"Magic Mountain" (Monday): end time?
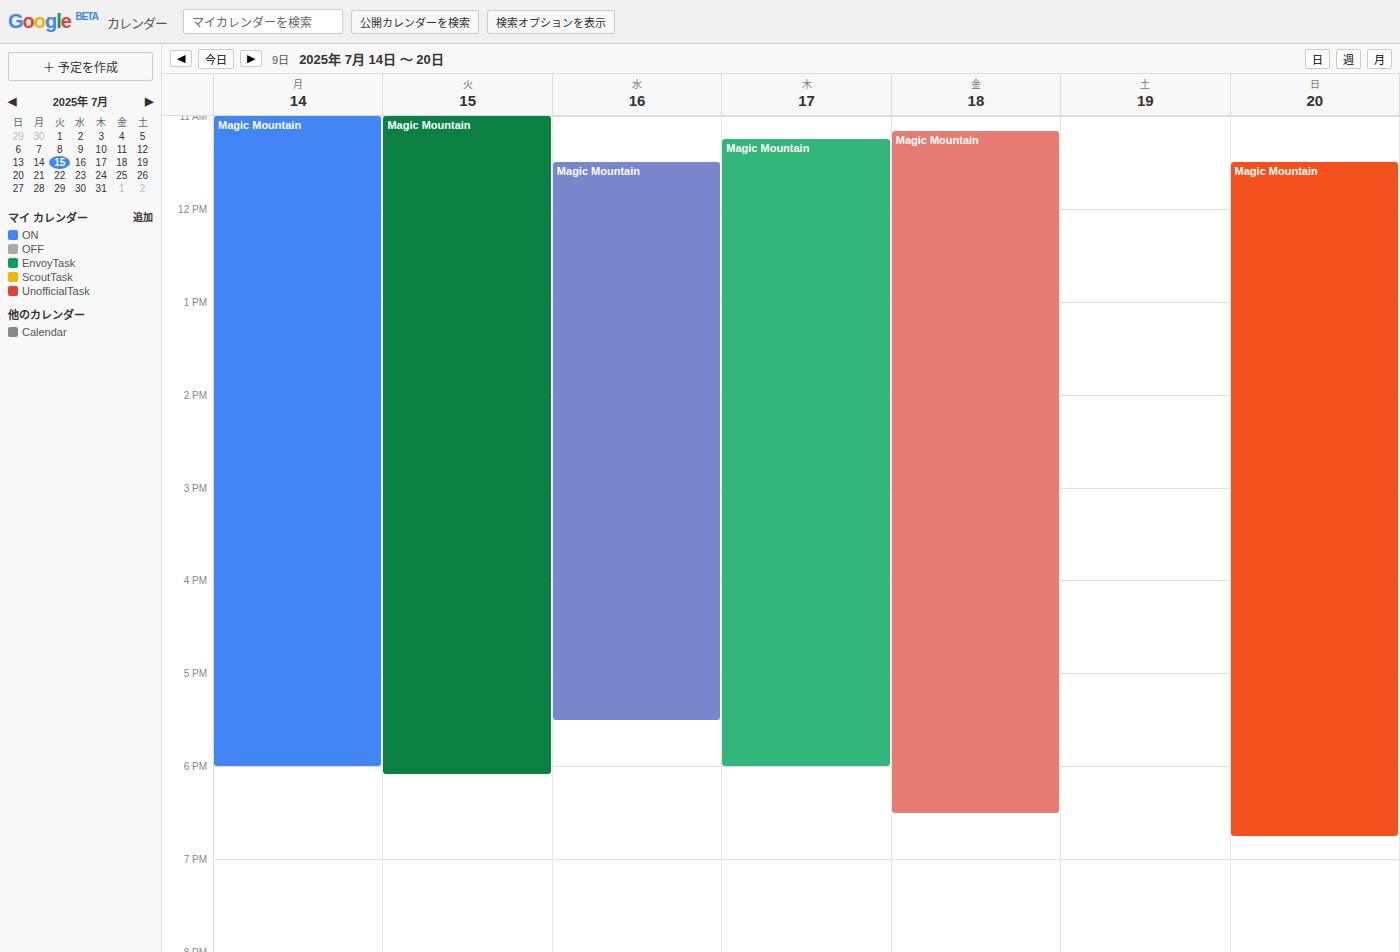
6:00 PM